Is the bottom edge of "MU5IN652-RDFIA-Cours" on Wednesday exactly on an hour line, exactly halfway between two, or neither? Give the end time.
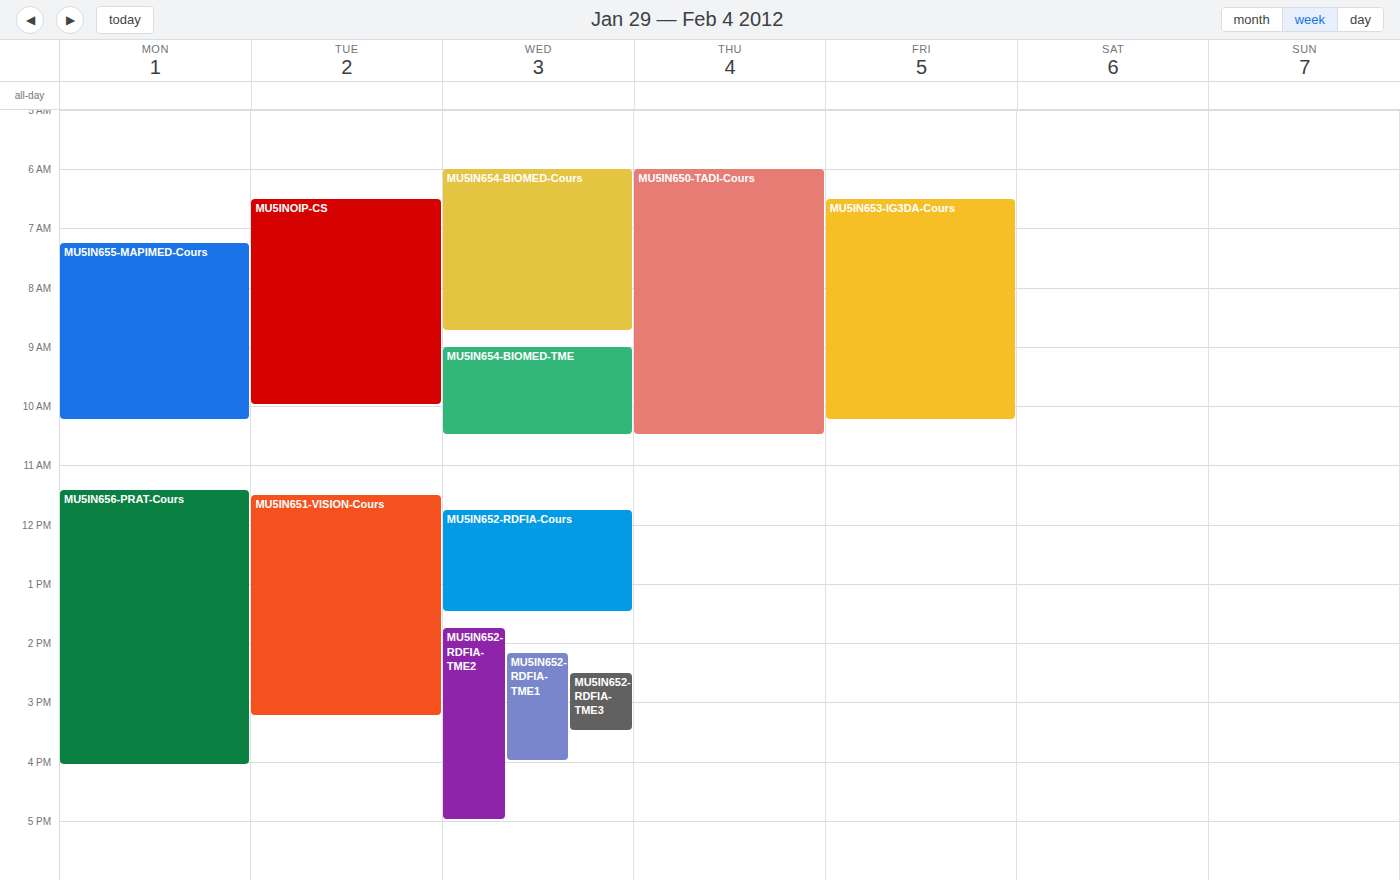
1:30 PM -- halfway between the 1 PM and 2 PM lines.